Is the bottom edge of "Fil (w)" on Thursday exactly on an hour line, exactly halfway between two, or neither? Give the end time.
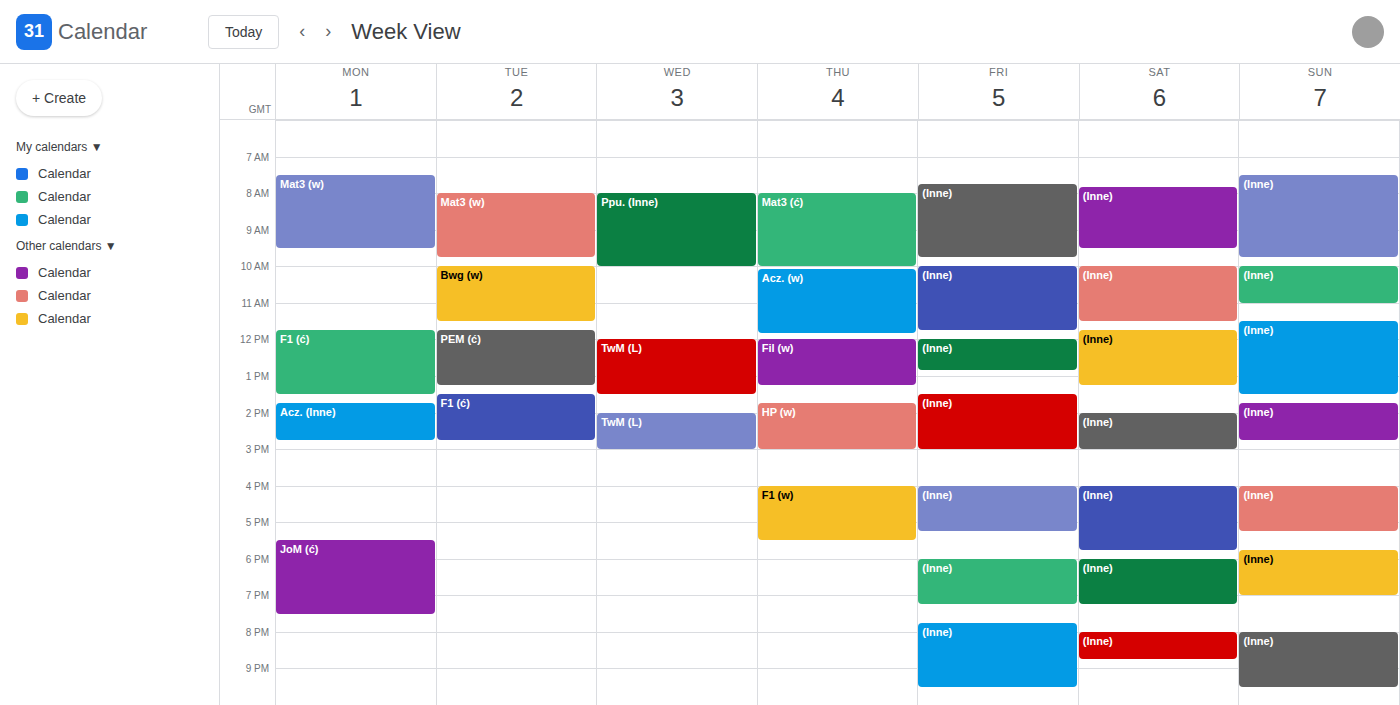
1:15 PM -- neither: a quarter of the way from the 1 PM line to the 2 PM line.